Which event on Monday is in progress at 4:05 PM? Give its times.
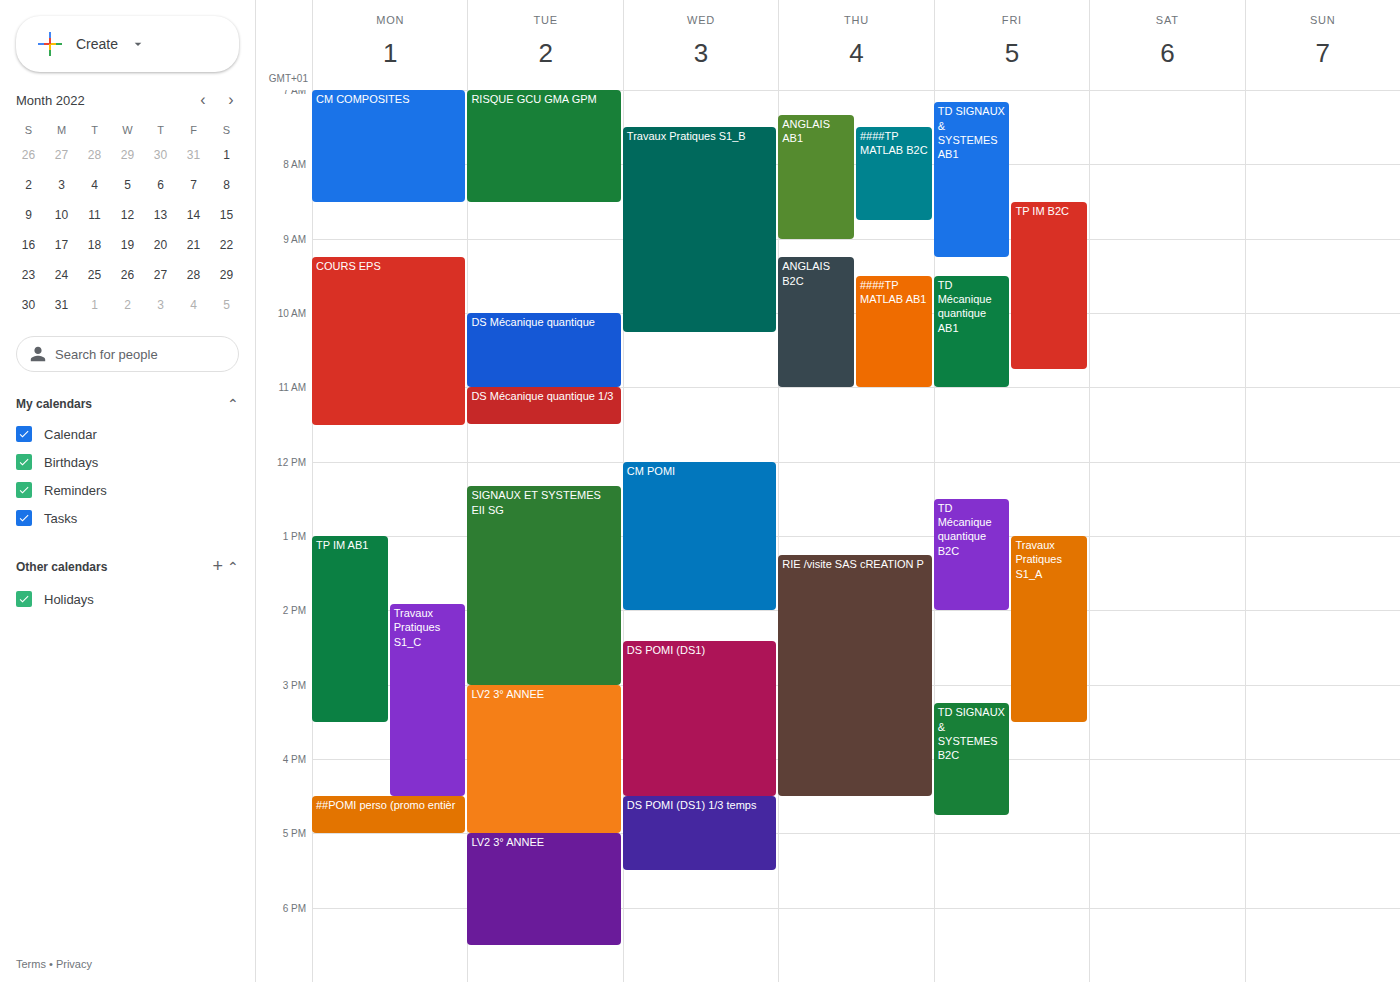
"Travaux Pratiques S1_C", 1:55 PM to 4:30 PM